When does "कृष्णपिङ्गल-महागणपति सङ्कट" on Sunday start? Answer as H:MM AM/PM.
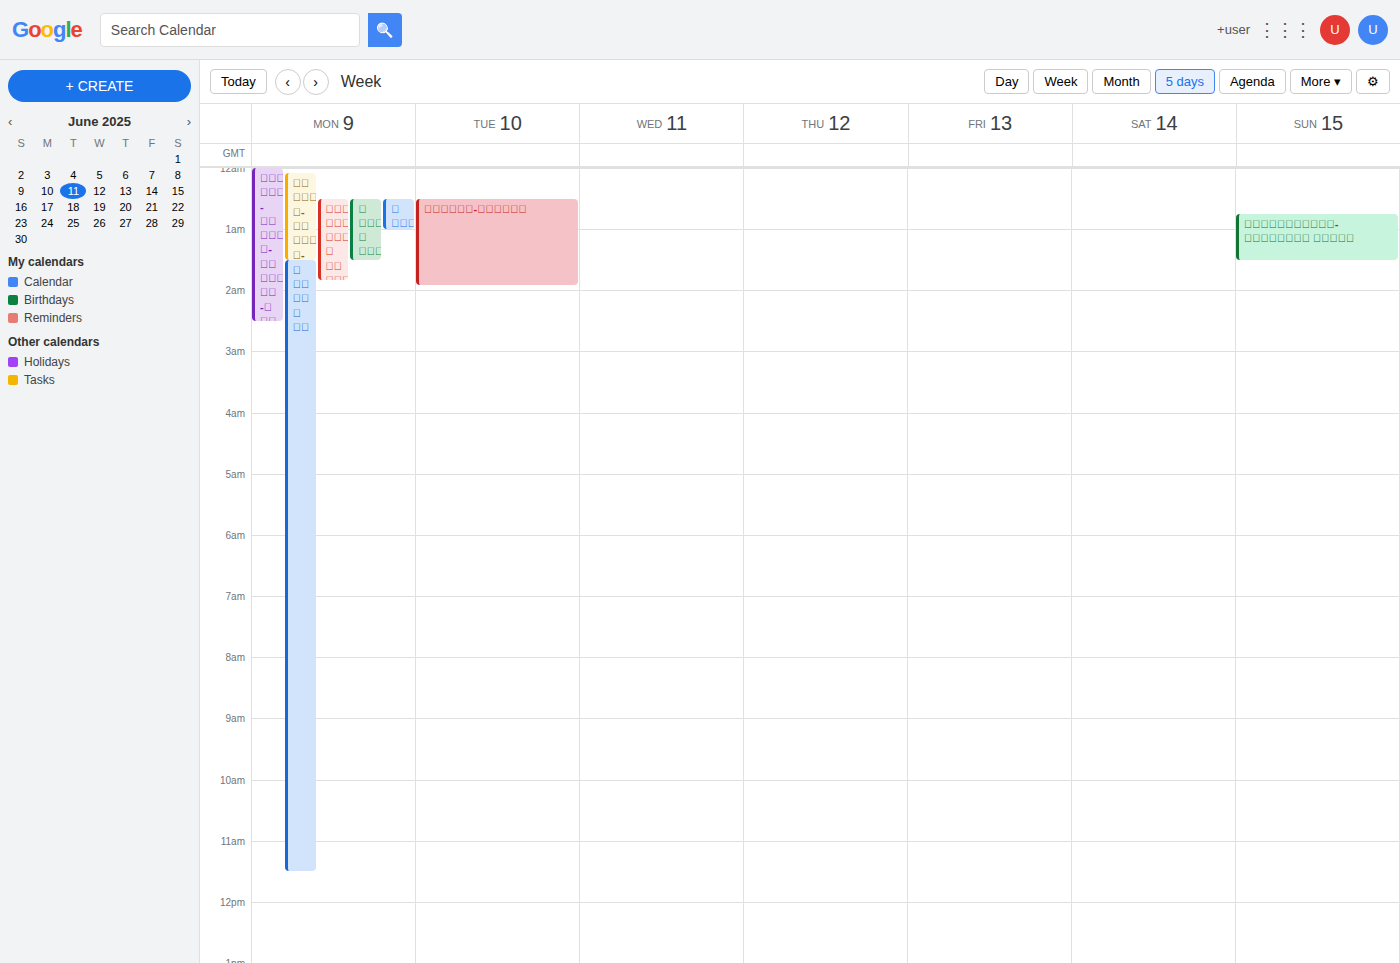
12:45 AM